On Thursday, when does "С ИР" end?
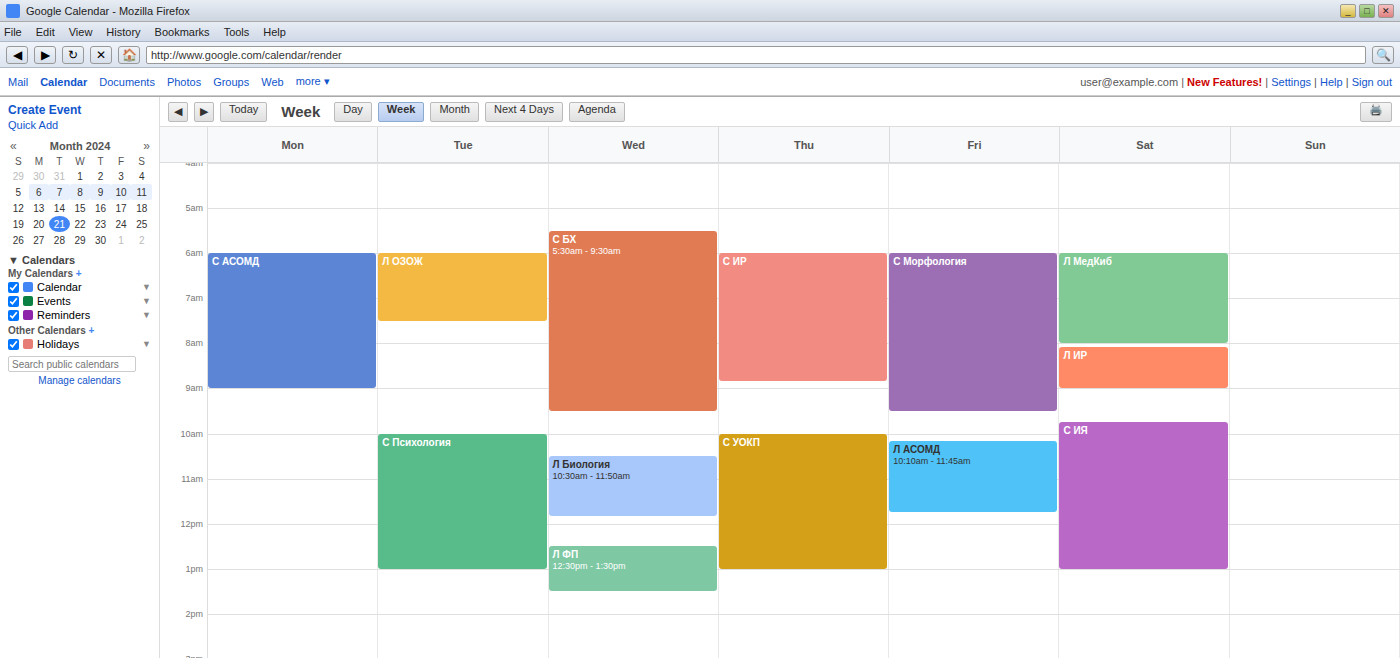
8:50 AM